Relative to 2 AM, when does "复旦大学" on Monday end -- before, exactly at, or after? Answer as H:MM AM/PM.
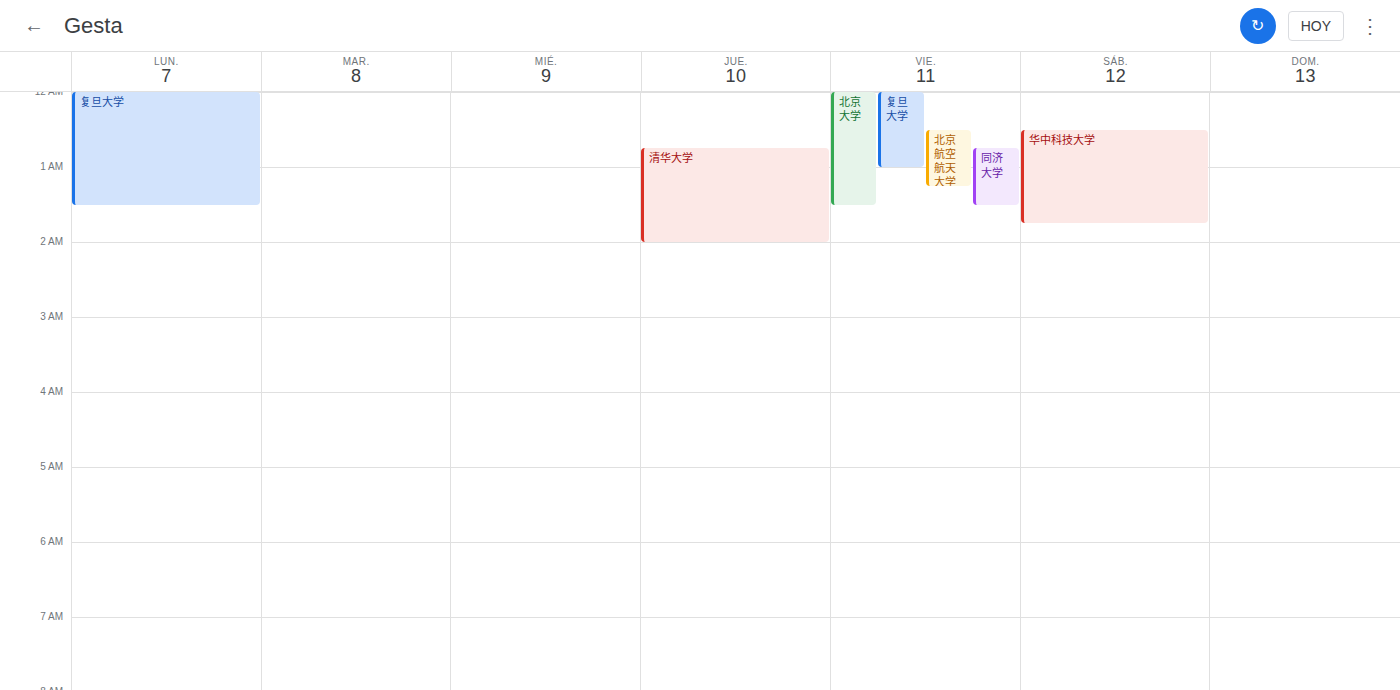
1:30 AM -- before 2 AM, 30 minutes above the 2 AM line.